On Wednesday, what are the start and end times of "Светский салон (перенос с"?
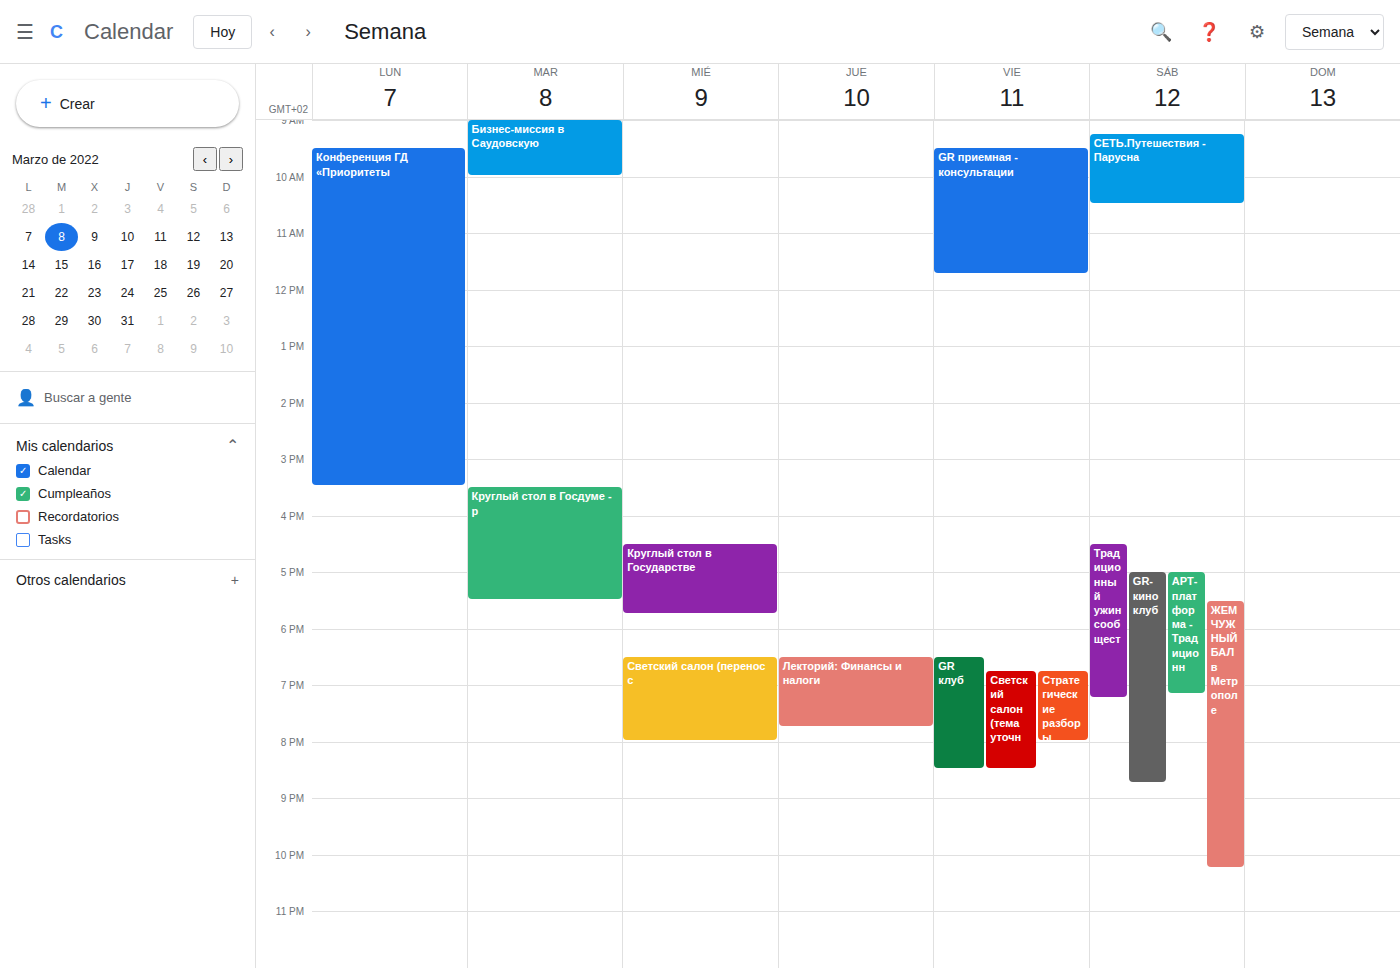
6:30 PM to 8:00 PM